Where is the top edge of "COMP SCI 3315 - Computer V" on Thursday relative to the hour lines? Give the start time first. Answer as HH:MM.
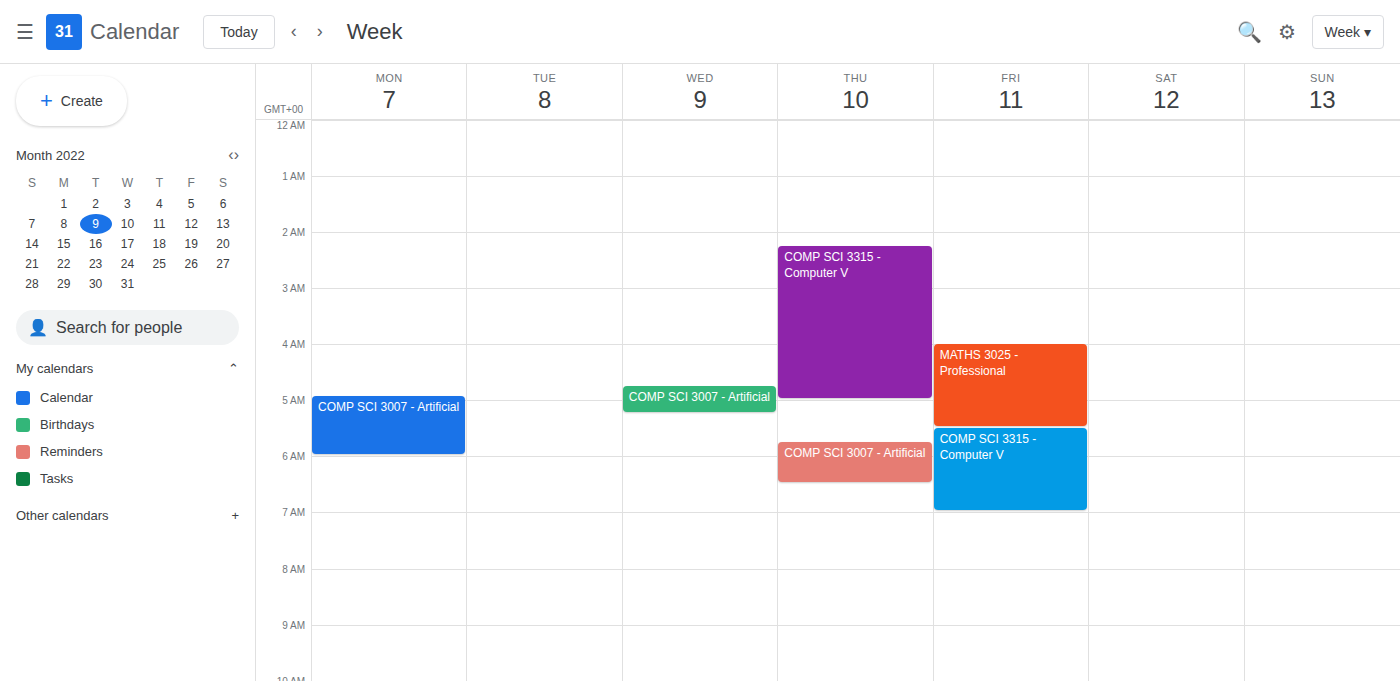
02:15 -- neither: a quarter of the way from the 02:00 line to the 03:00 line.